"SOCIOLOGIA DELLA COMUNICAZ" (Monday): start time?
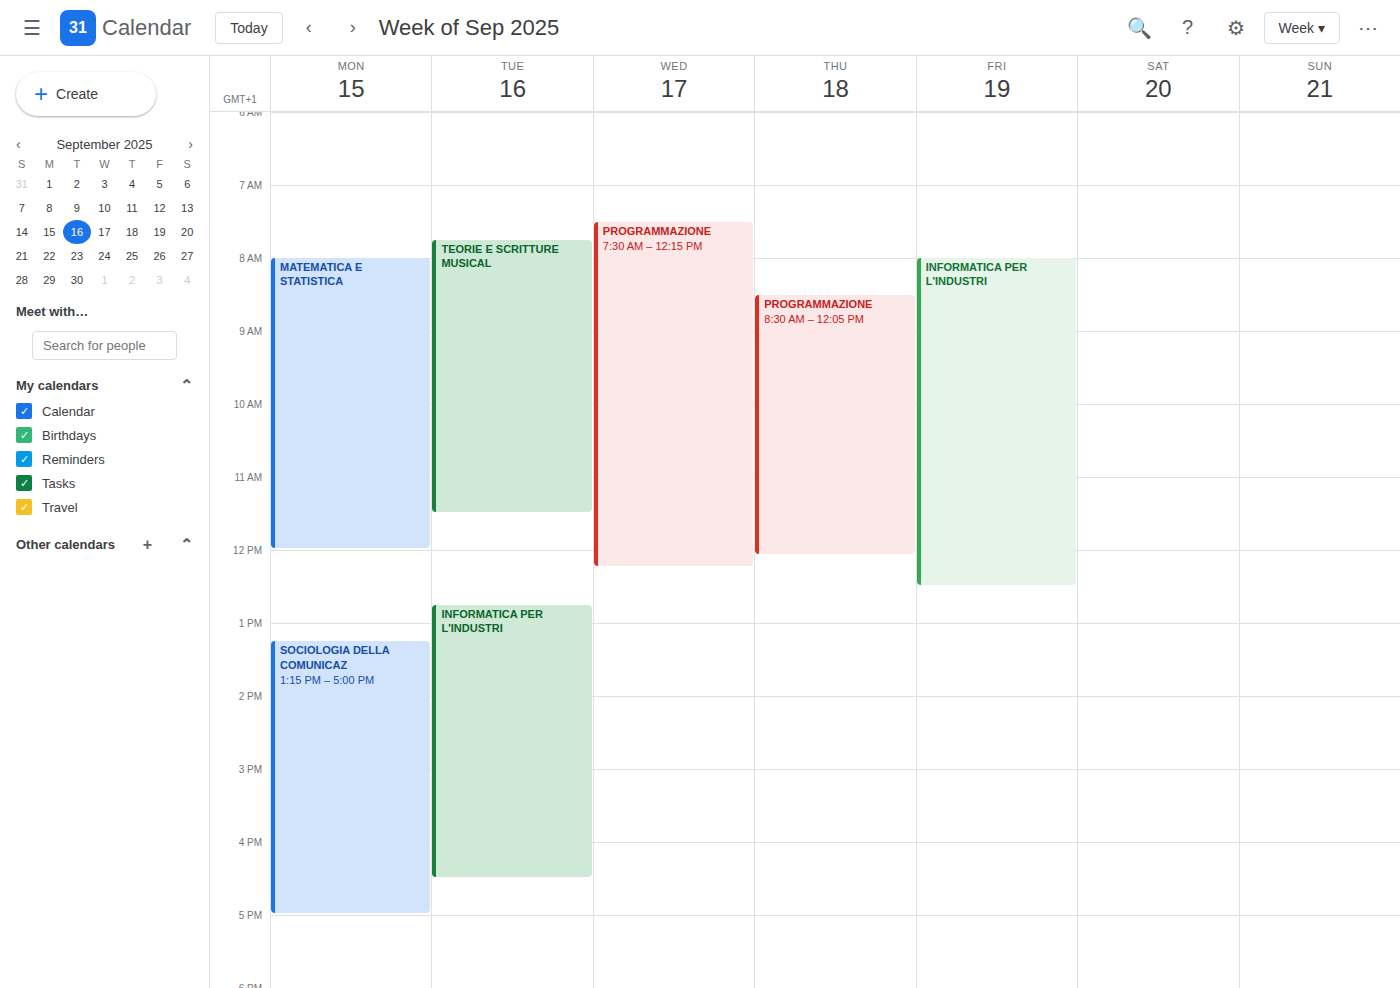
1:15 PM